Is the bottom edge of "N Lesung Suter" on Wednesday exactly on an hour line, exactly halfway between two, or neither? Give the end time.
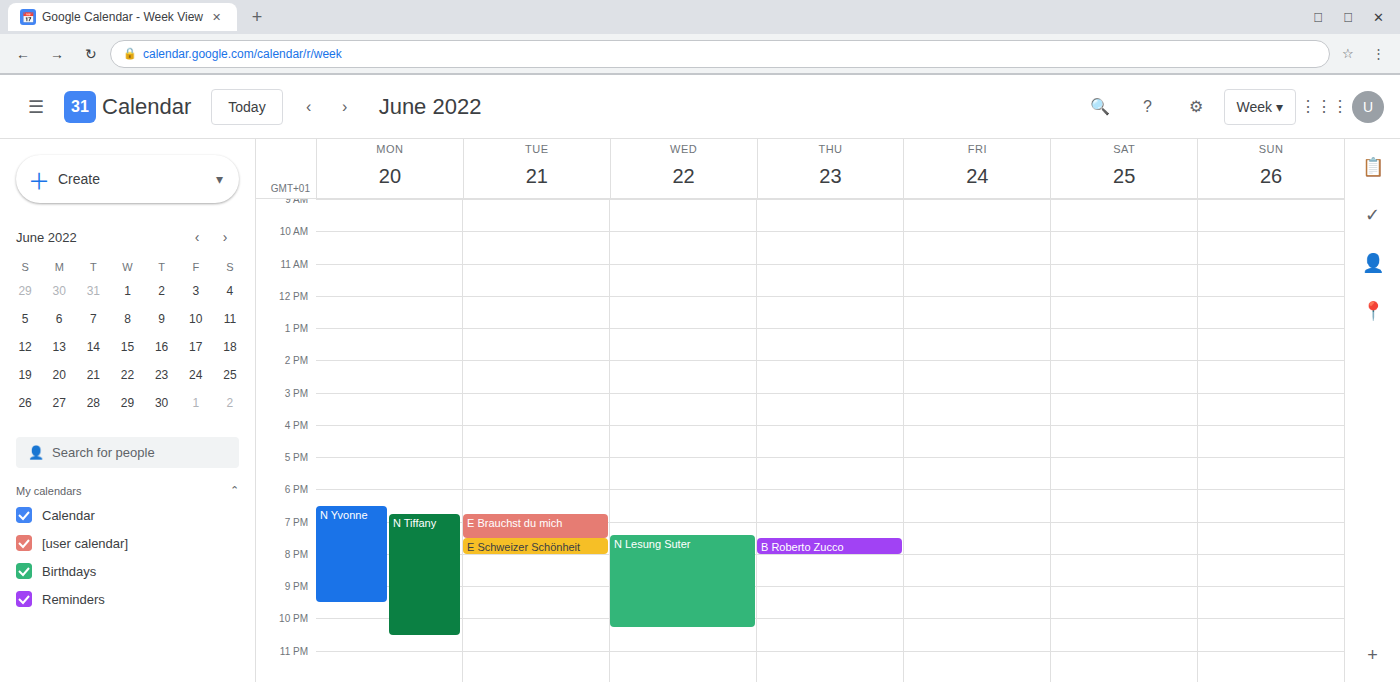
10:15 PM -- neither: a quarter of the way from the 10 PM line to the 11 PM line.